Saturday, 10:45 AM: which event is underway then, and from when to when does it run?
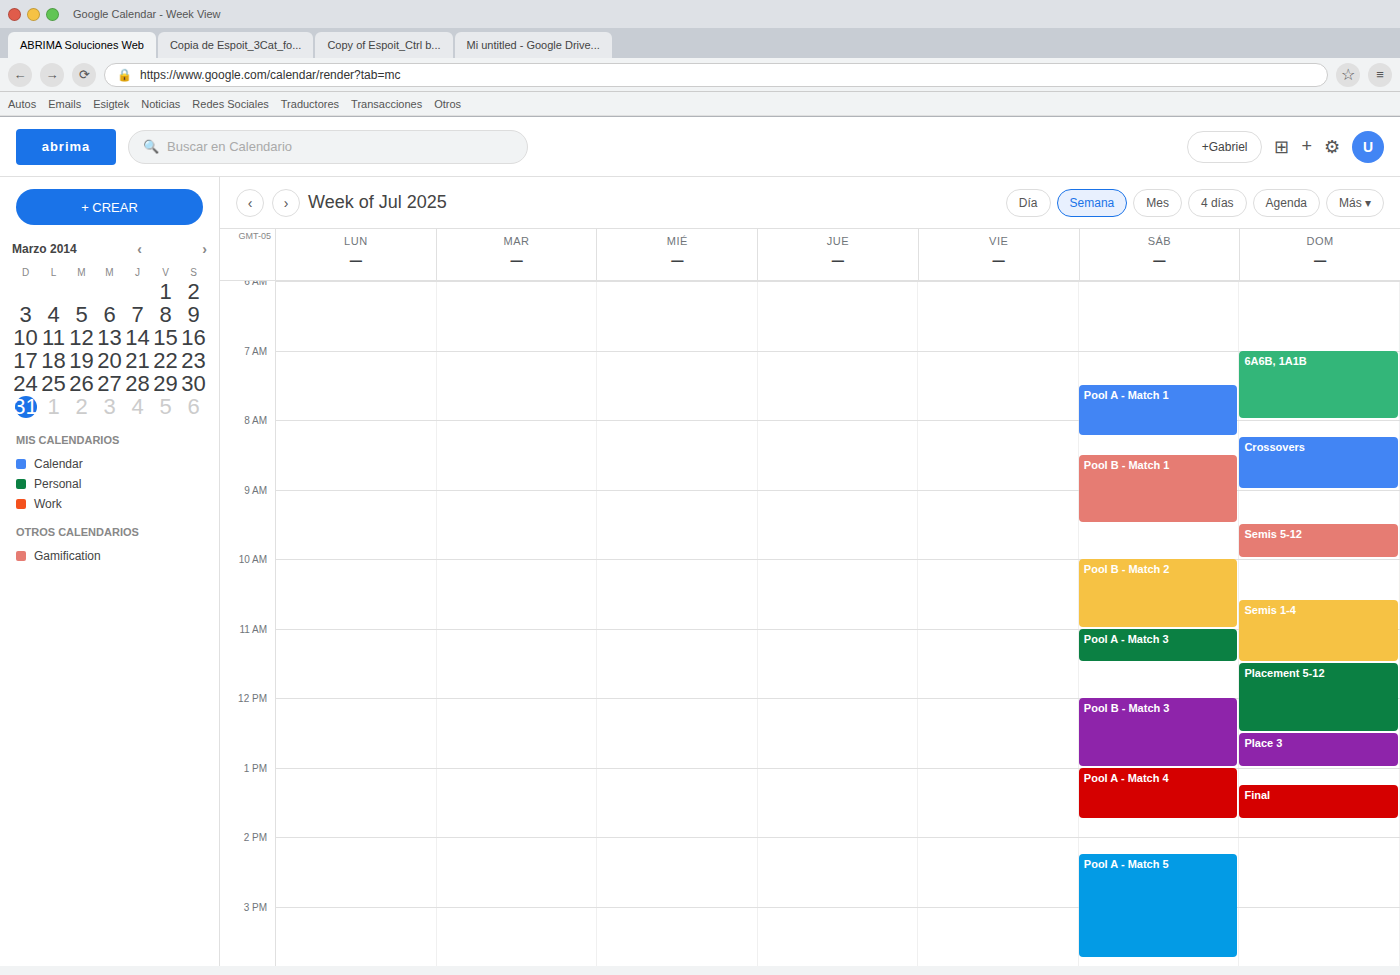
"Pool B - Match 2", 10:00 AM to 11:00 AM